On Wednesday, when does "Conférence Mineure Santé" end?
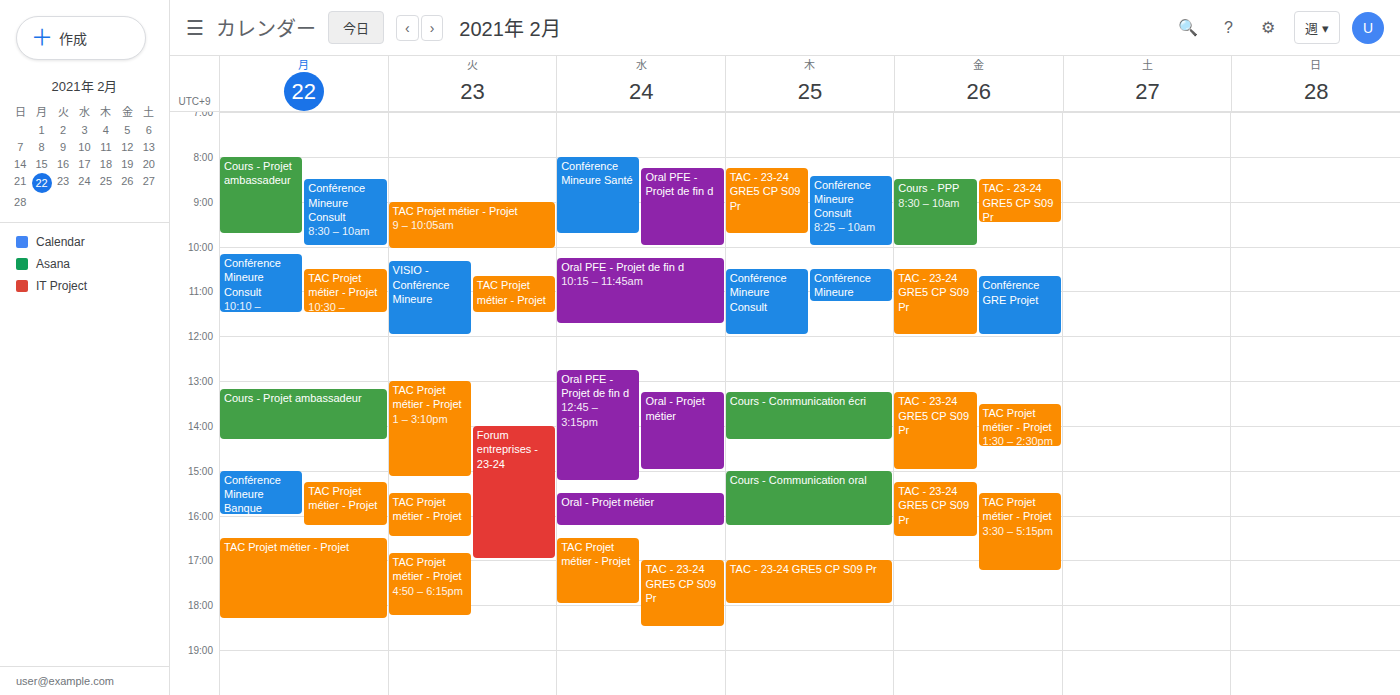
9:45 AM